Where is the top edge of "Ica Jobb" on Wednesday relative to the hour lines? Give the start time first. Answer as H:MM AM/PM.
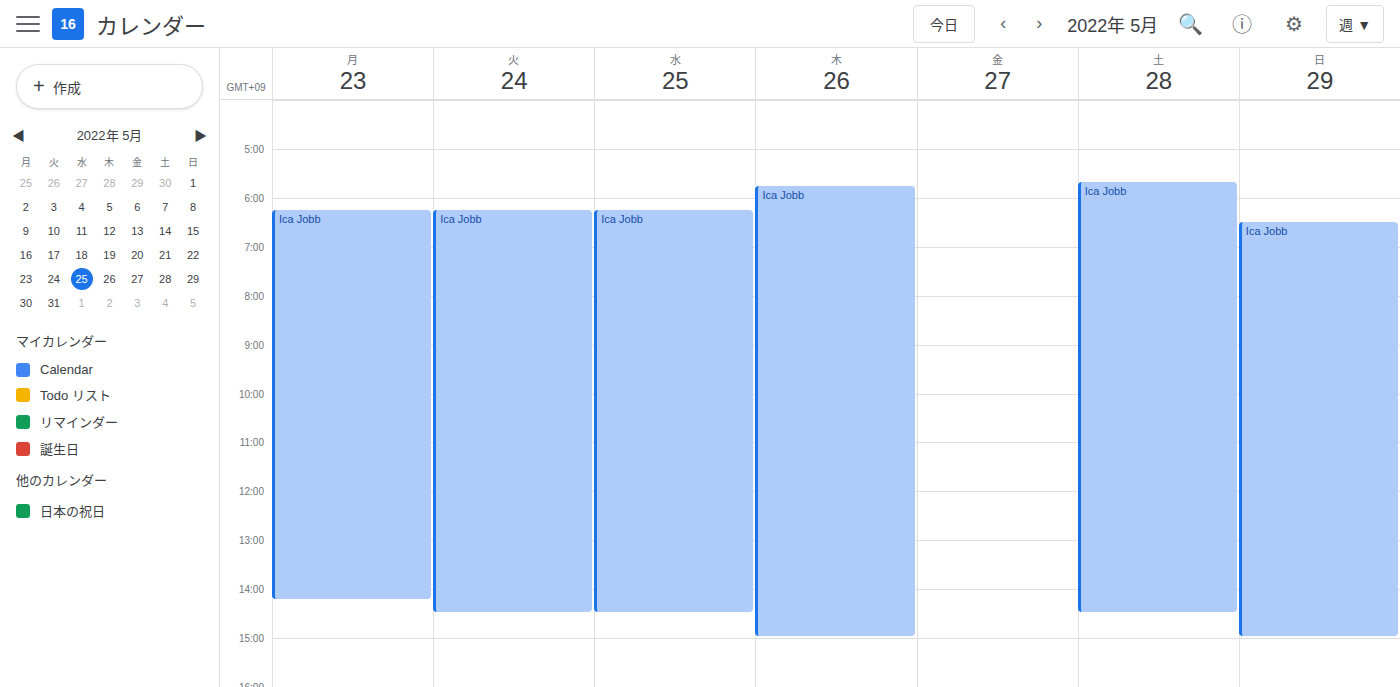
6:15 AM -- neither: a quarter of the way from the 6 AM line to the 7 AM line.